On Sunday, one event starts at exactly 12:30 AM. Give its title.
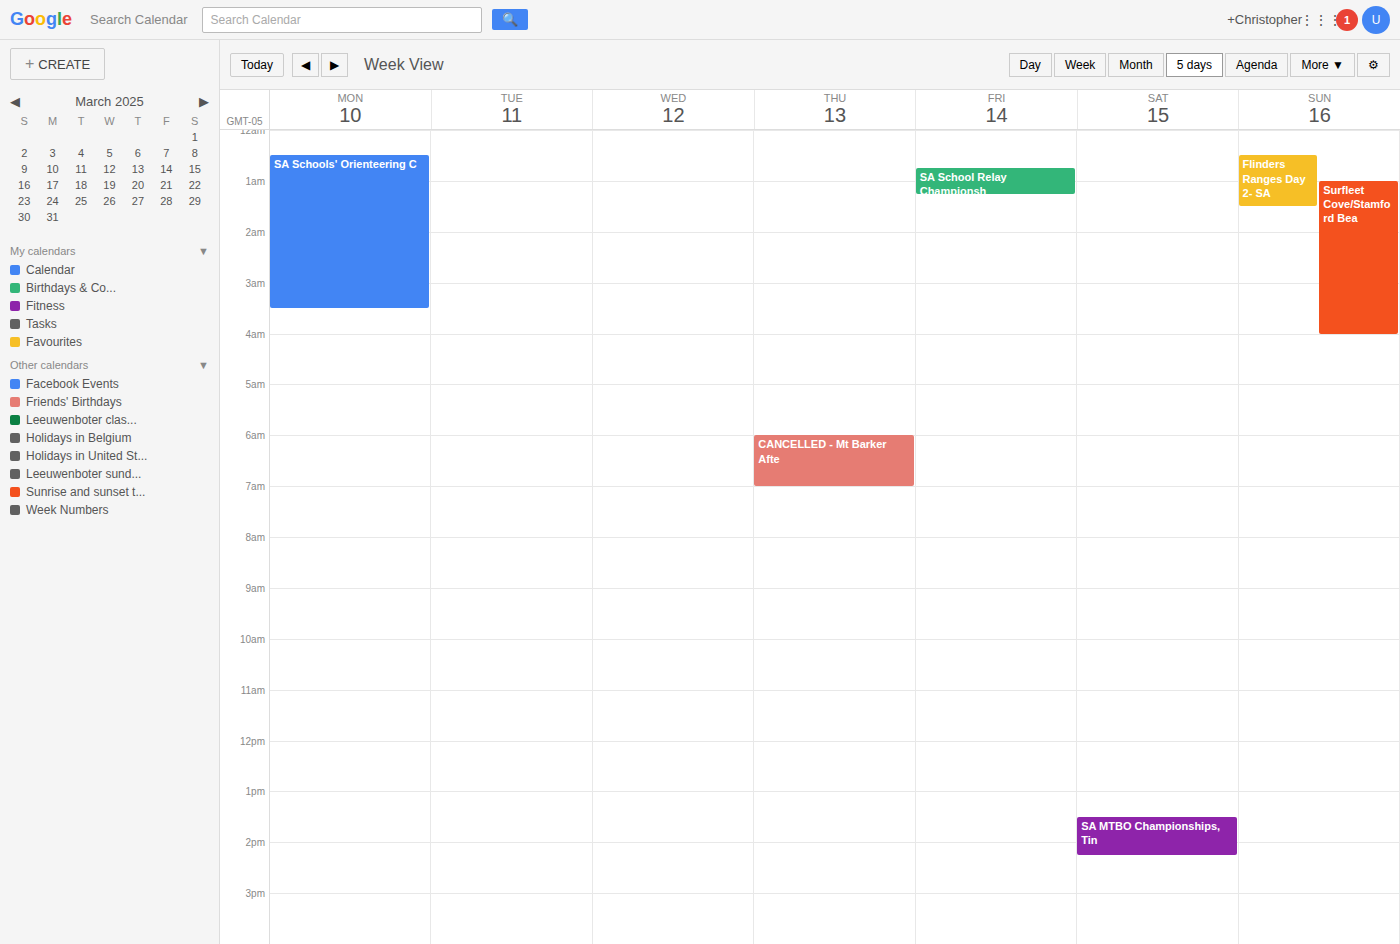
"Flinders Ranges Day 2- SA"